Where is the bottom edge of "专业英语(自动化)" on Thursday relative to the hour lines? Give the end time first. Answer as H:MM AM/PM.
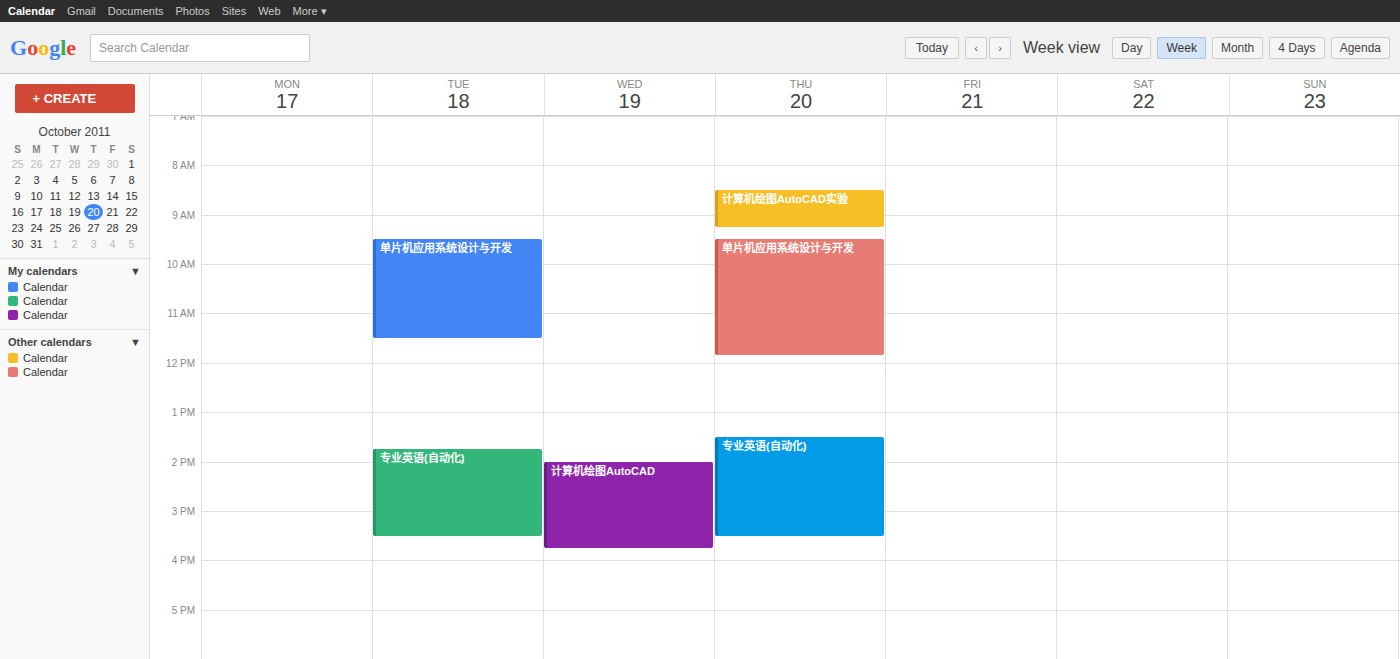
3:30 PM -- halfway between the 3 PM and 4 PM lines.